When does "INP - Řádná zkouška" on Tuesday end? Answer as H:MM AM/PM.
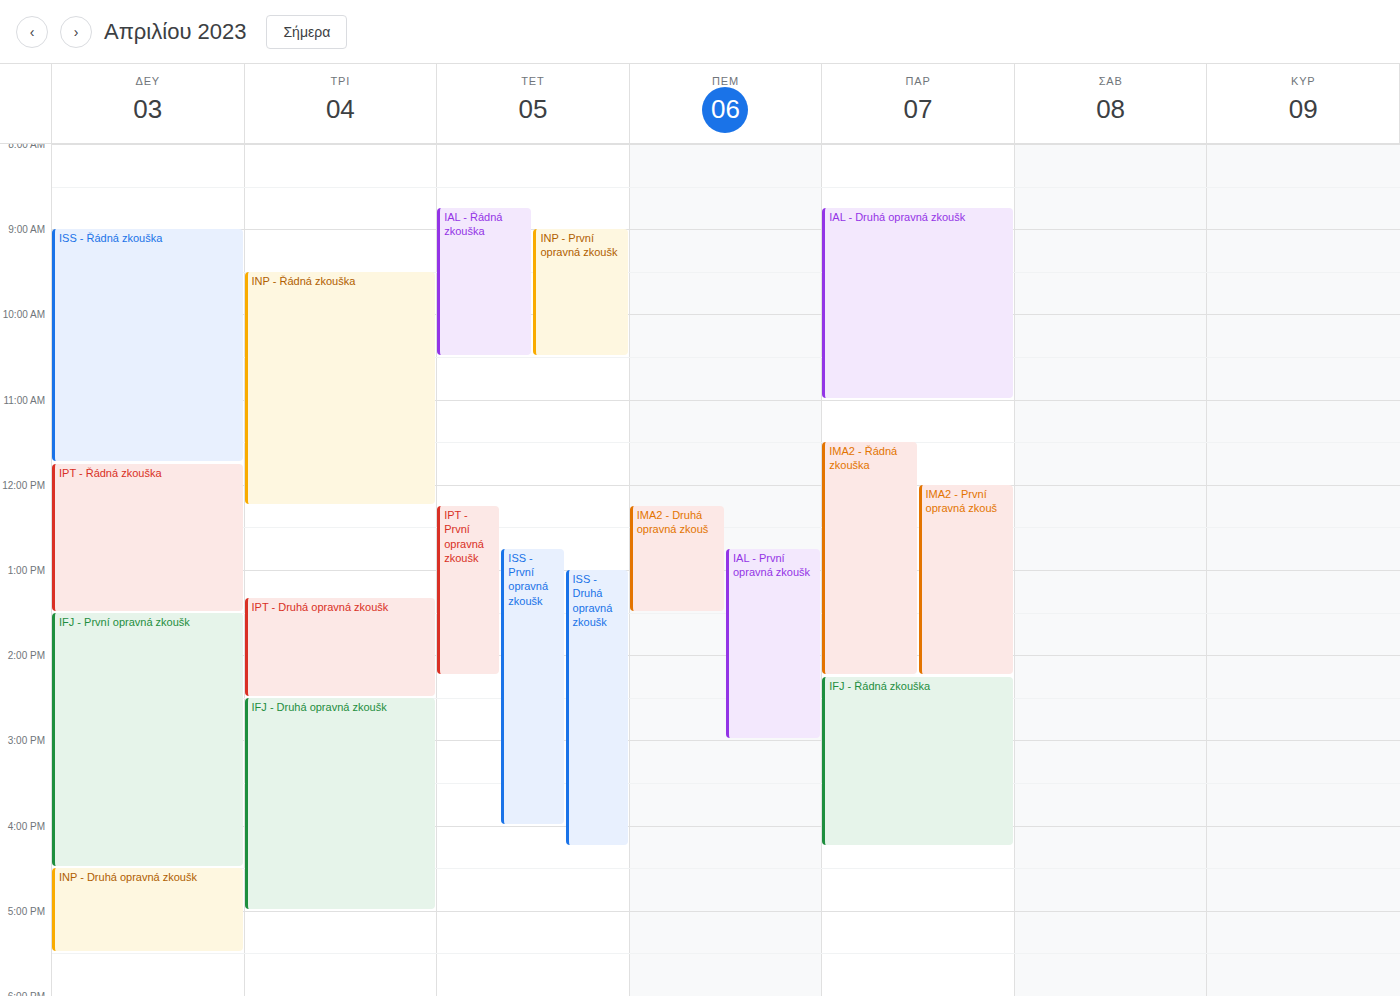
12:15 PM